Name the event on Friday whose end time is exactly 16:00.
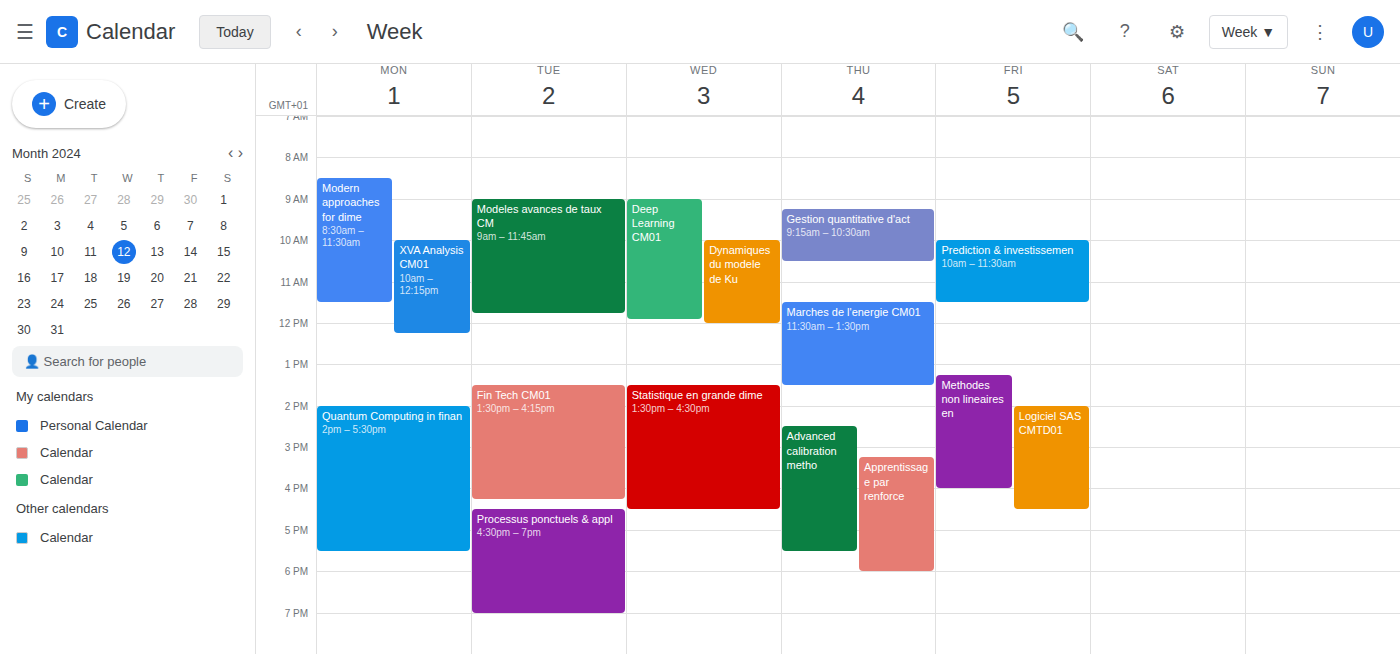
"Methodes non lineaires en"